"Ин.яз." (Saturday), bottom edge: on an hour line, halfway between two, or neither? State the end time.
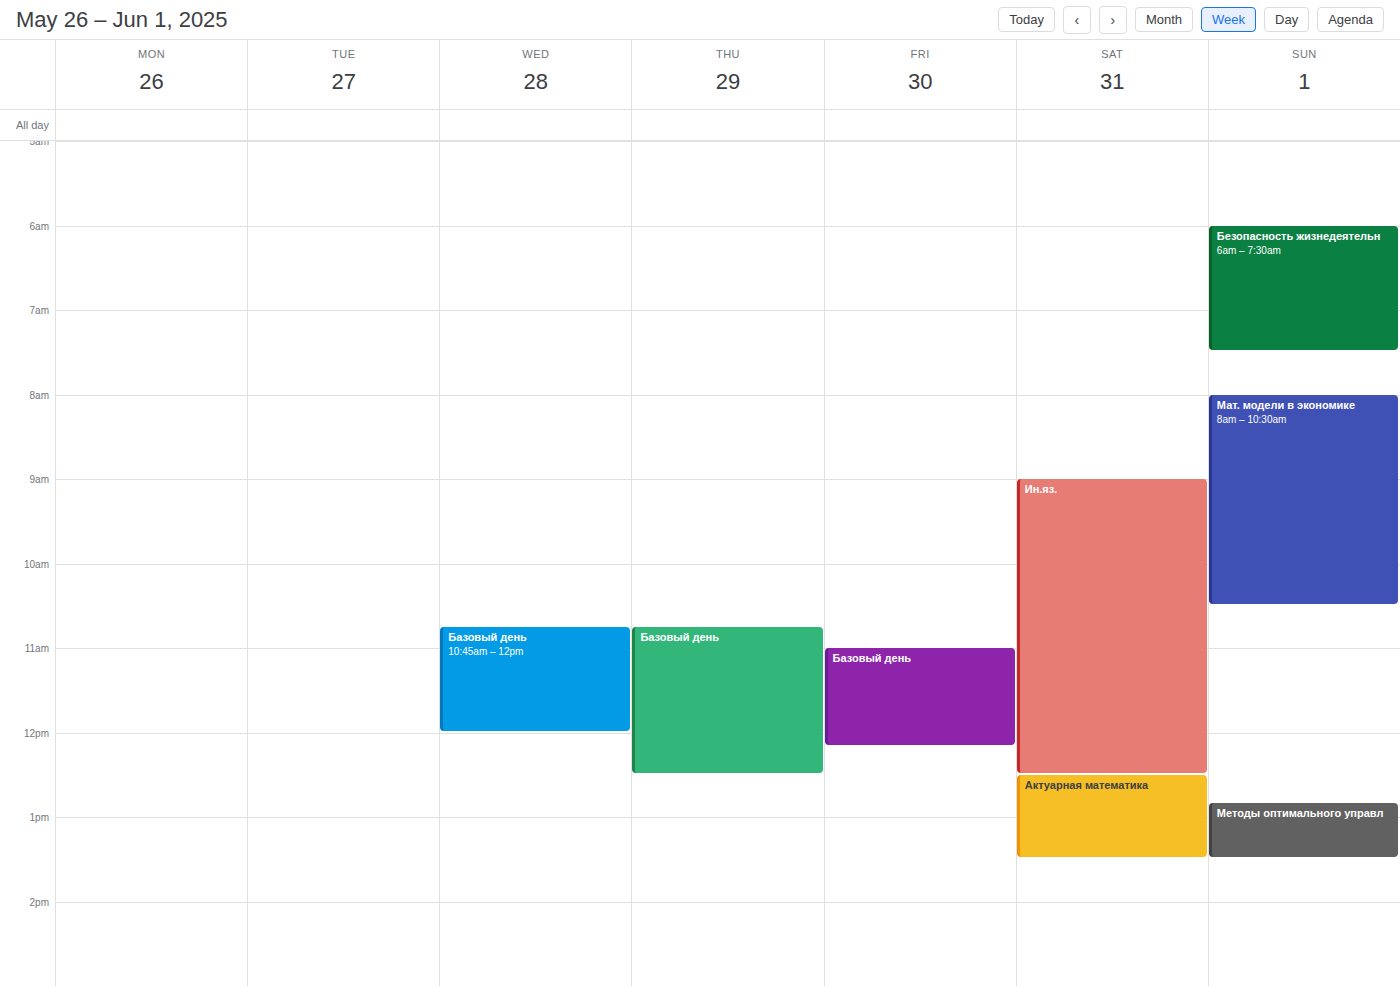
12:30 PM -- halfway between the 12 PM and 1 PM lines.